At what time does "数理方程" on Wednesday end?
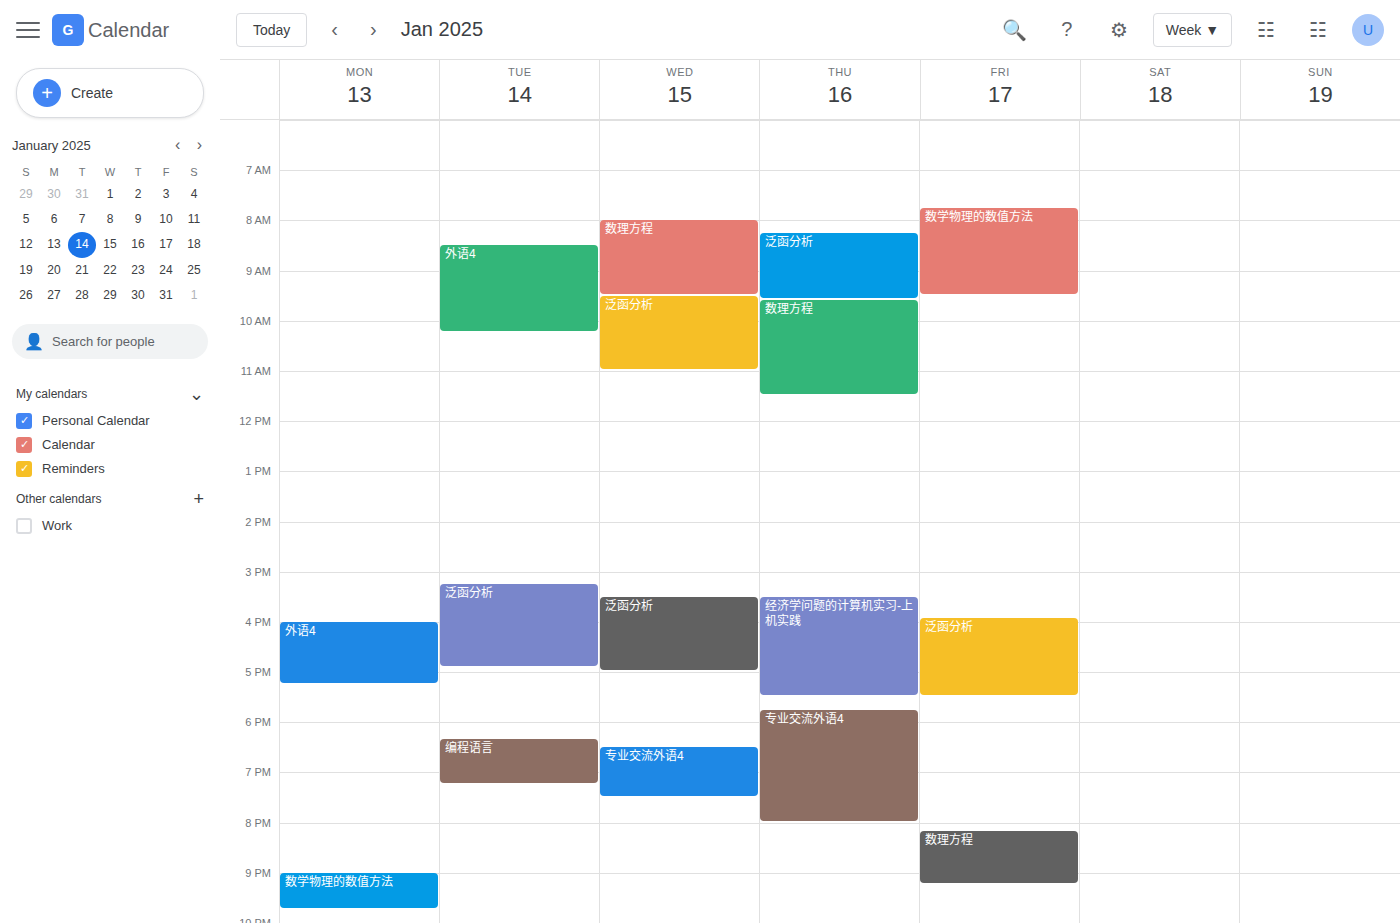
9:30 AM